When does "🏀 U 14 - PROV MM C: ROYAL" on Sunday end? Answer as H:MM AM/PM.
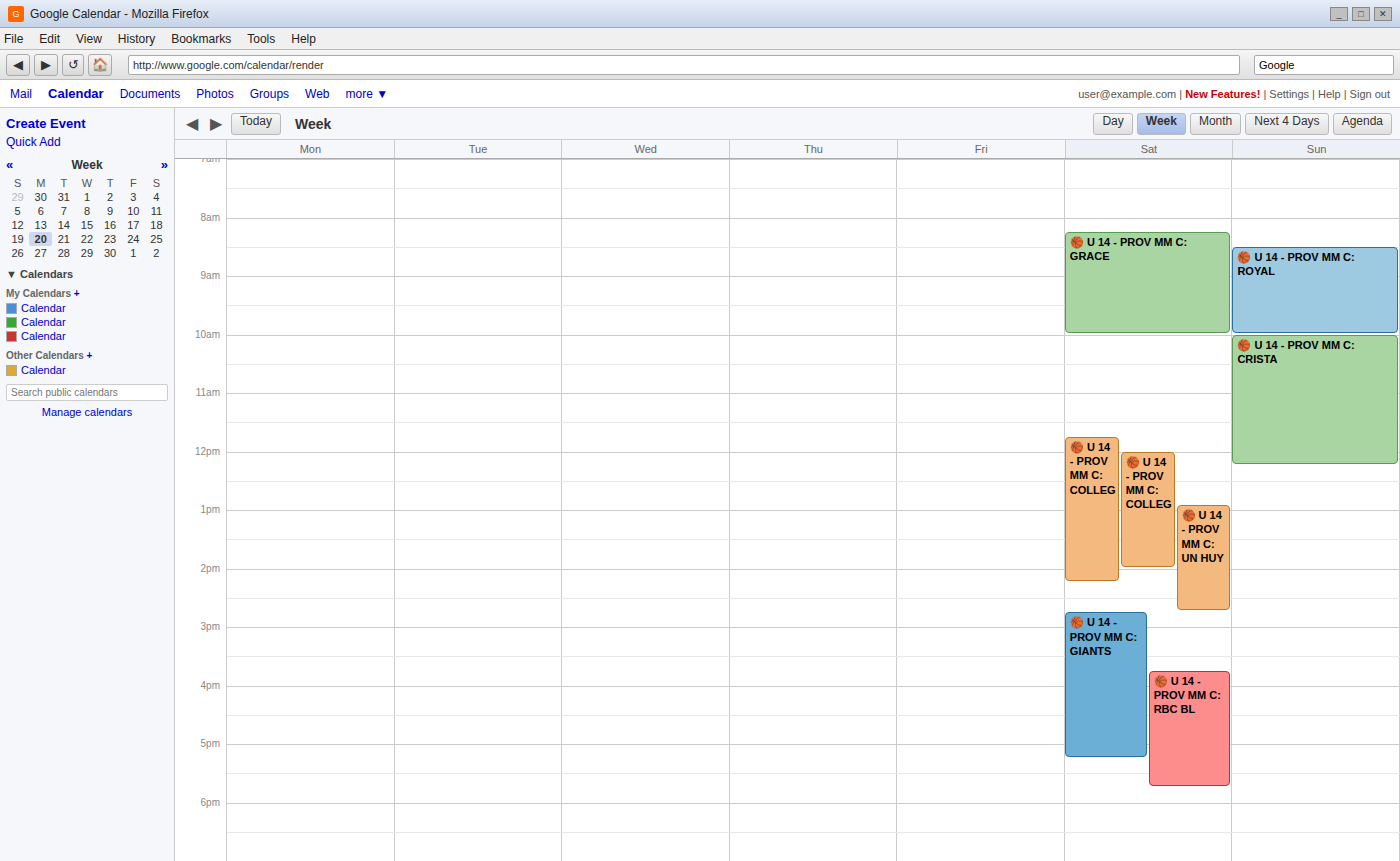
10:00 AM